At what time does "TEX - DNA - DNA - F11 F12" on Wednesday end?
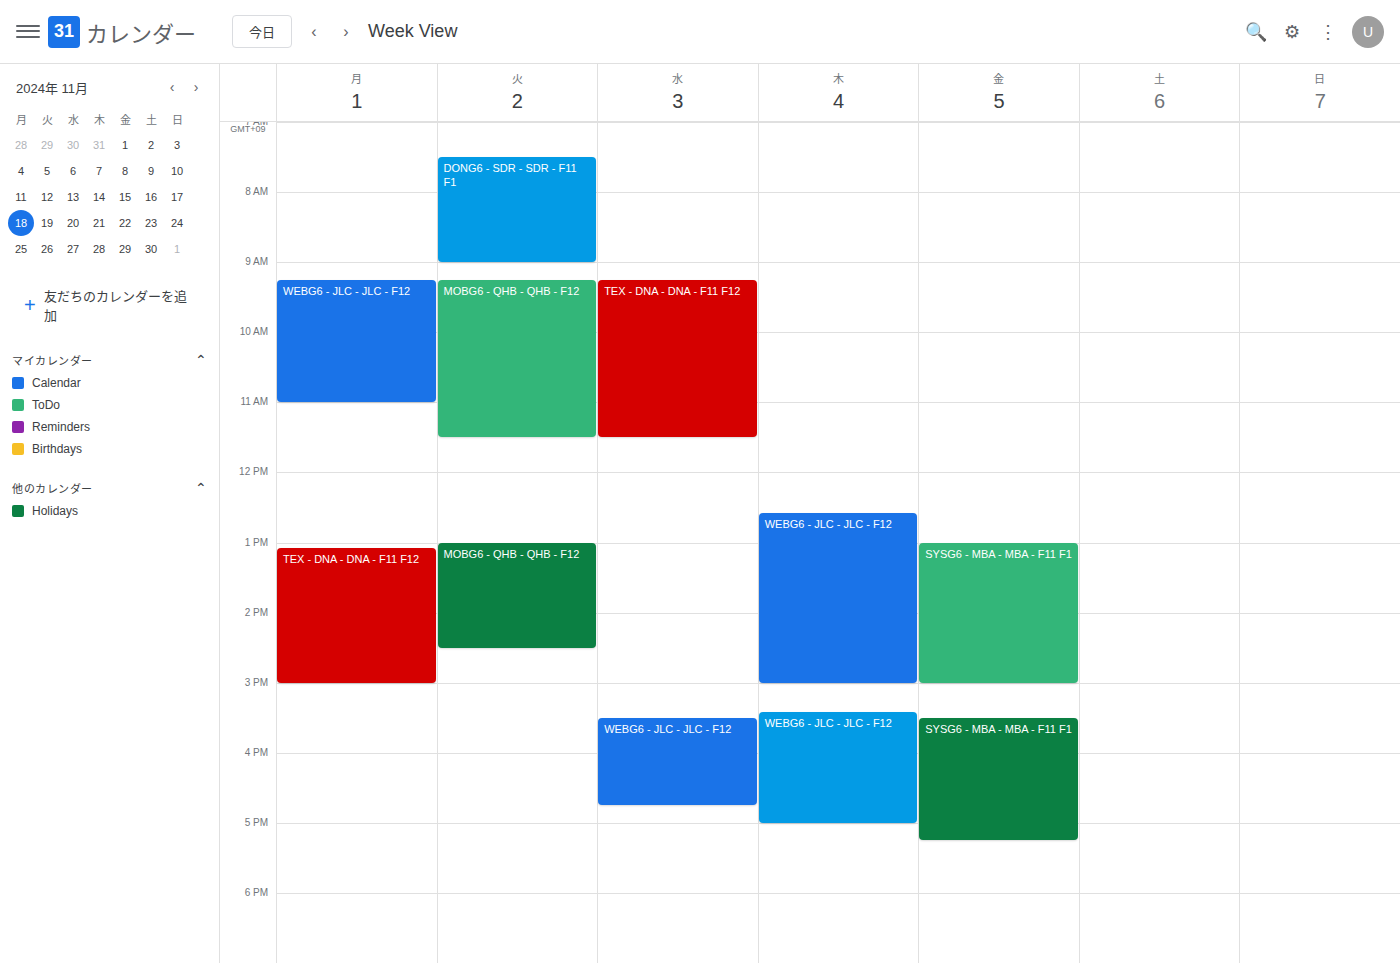
11:30 AM